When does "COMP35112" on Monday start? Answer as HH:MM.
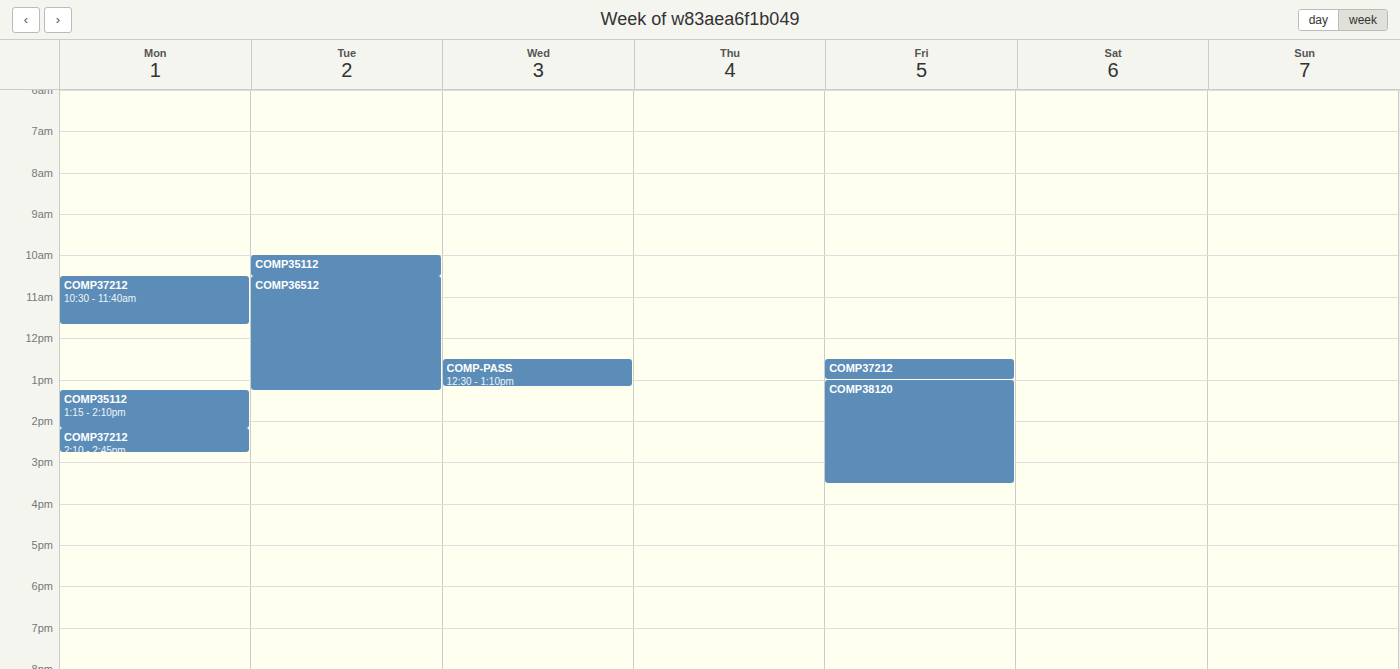
13:15